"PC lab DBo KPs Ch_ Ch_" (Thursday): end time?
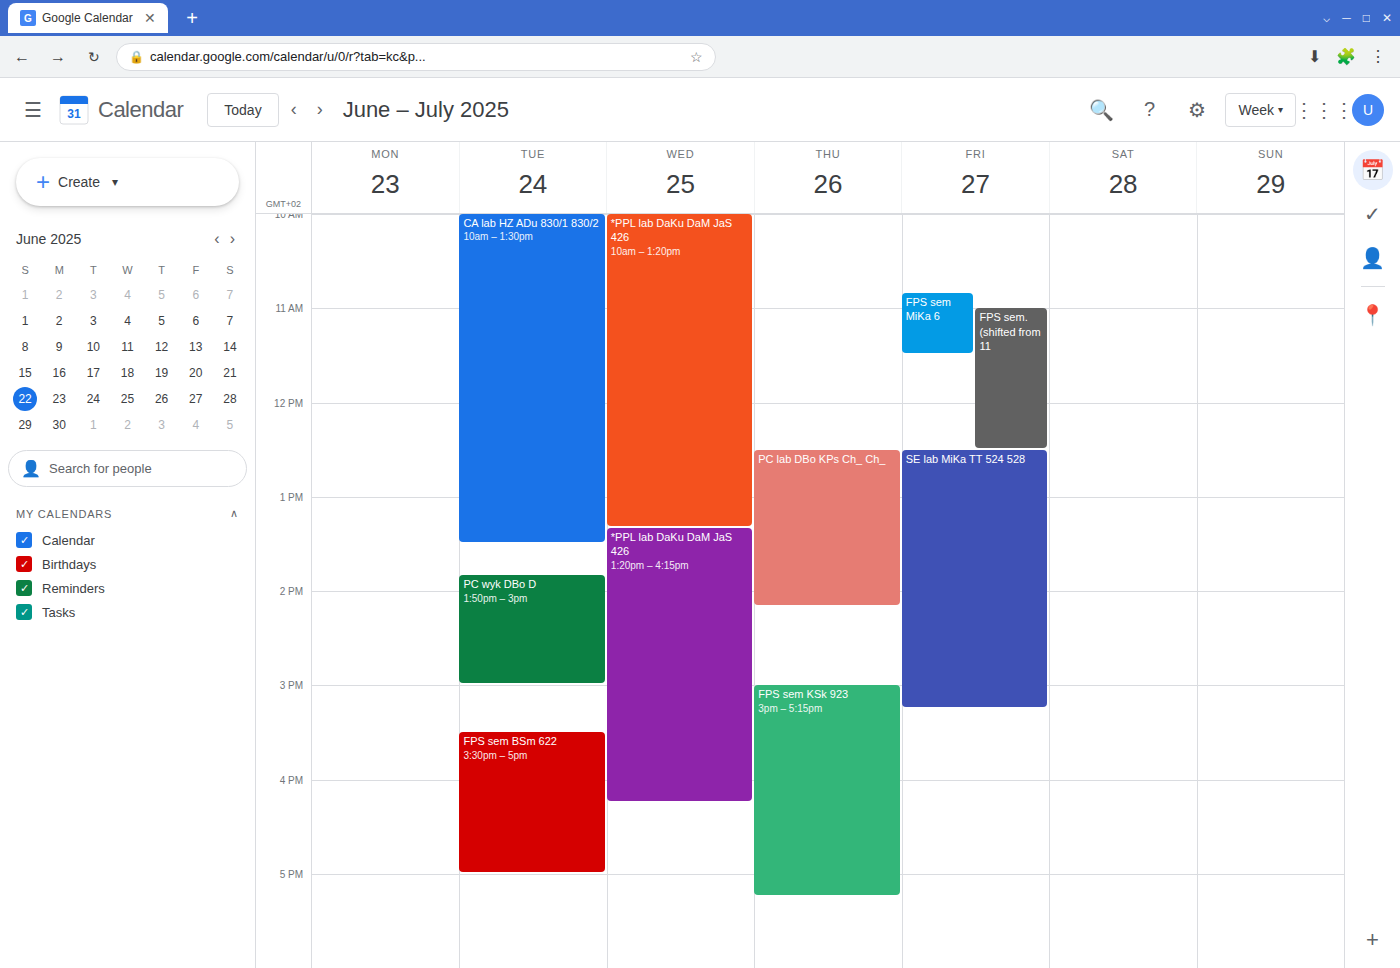
2:10 PM